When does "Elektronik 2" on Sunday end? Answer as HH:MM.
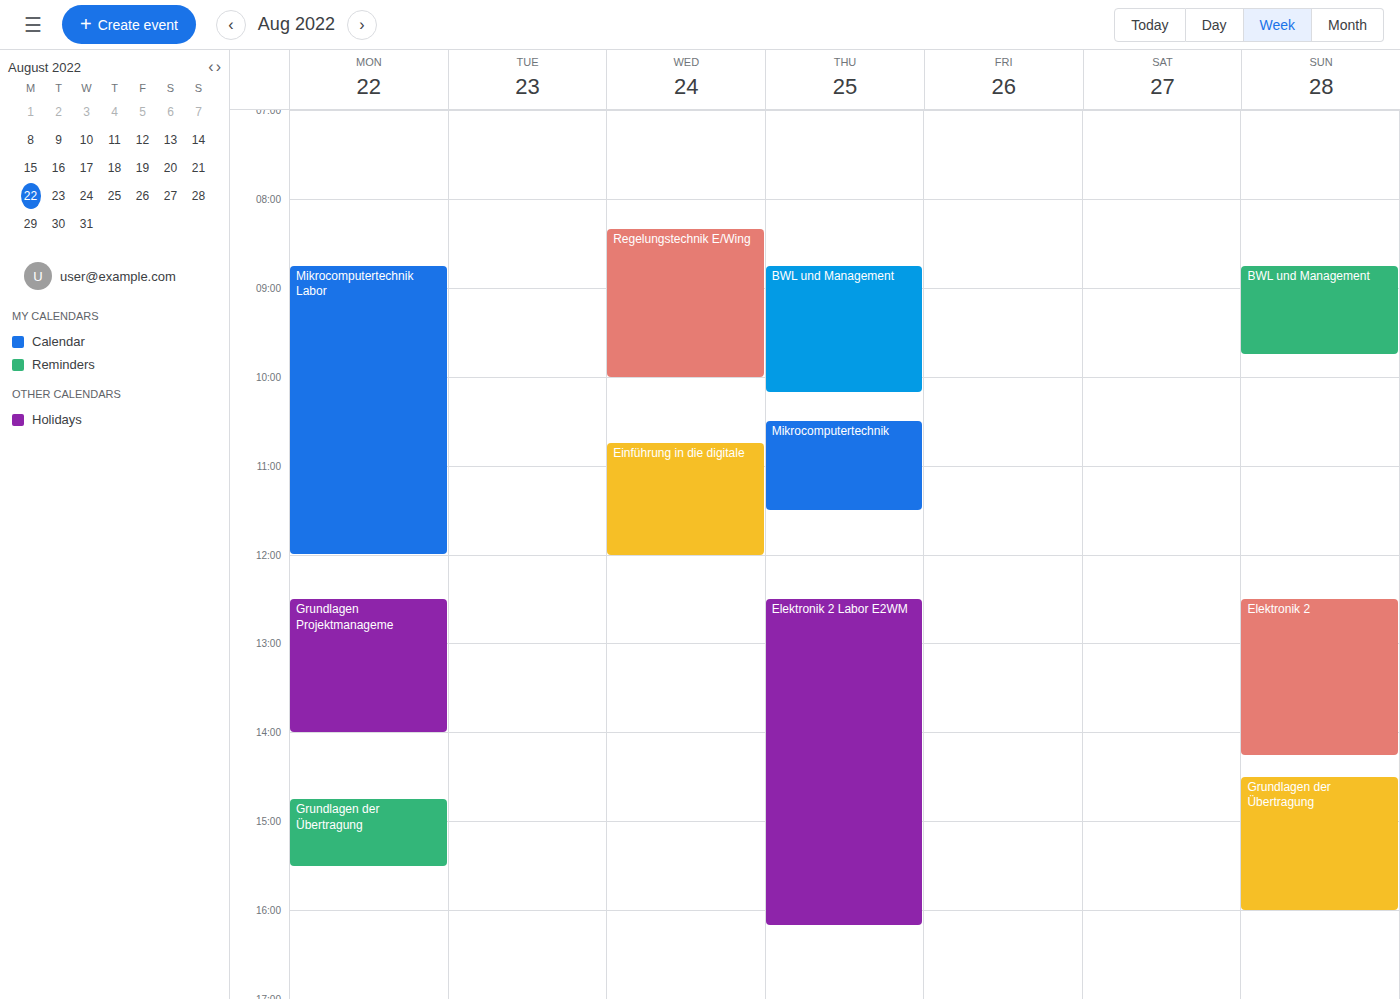
14:15